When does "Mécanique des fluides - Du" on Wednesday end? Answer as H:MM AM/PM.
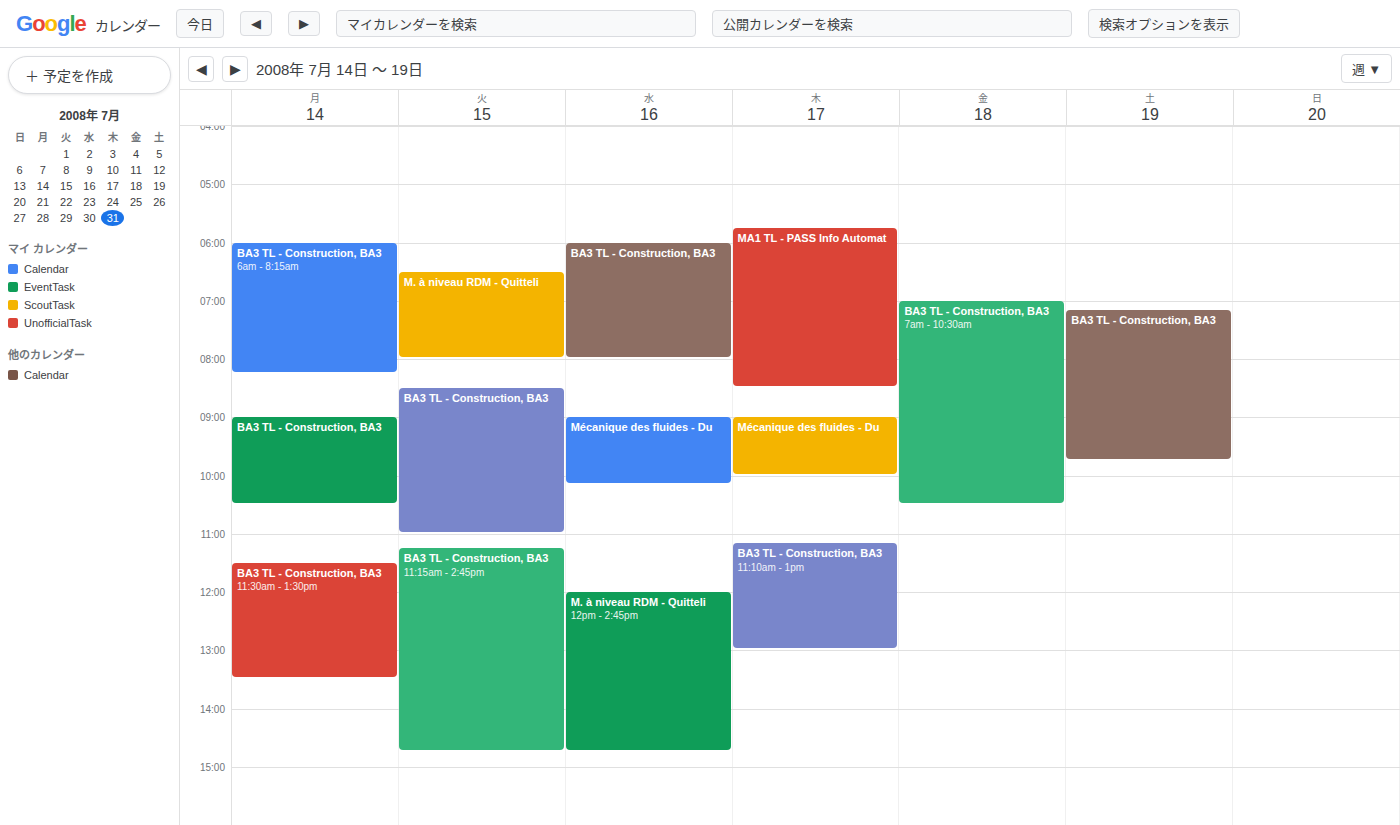
10:10 AM